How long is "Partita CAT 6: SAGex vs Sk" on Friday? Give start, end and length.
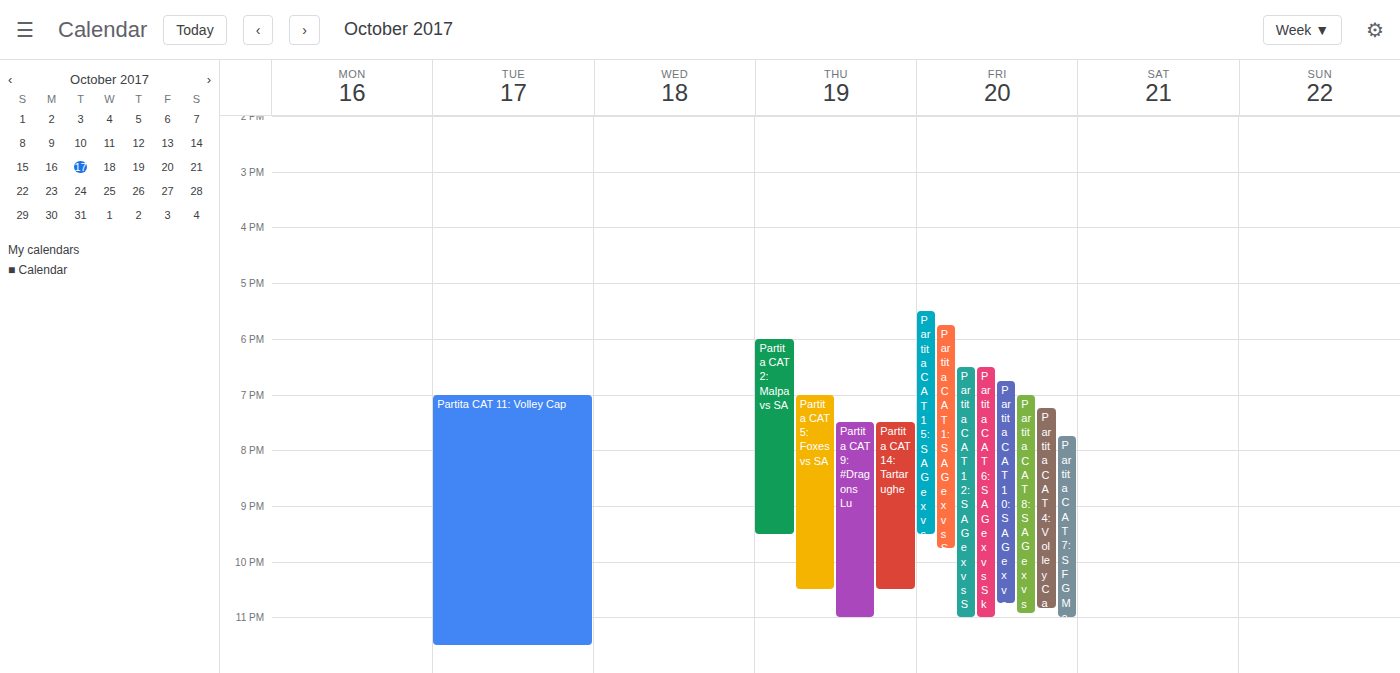
6:30 PM to 11:00 PM, 4 hours 30 minutes